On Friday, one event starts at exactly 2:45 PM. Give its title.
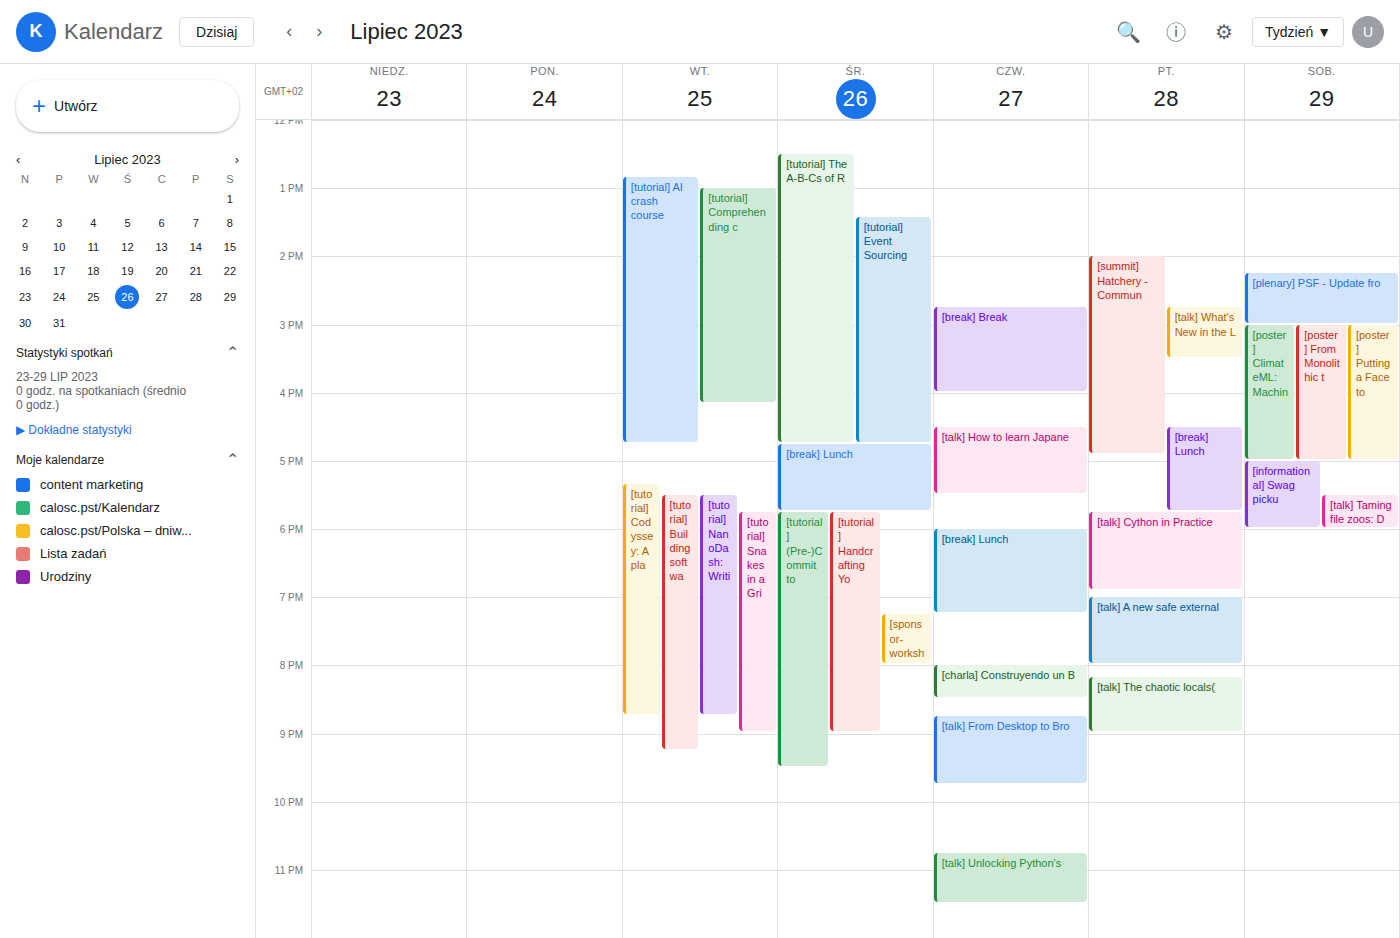
"[talk] What's New in the L"